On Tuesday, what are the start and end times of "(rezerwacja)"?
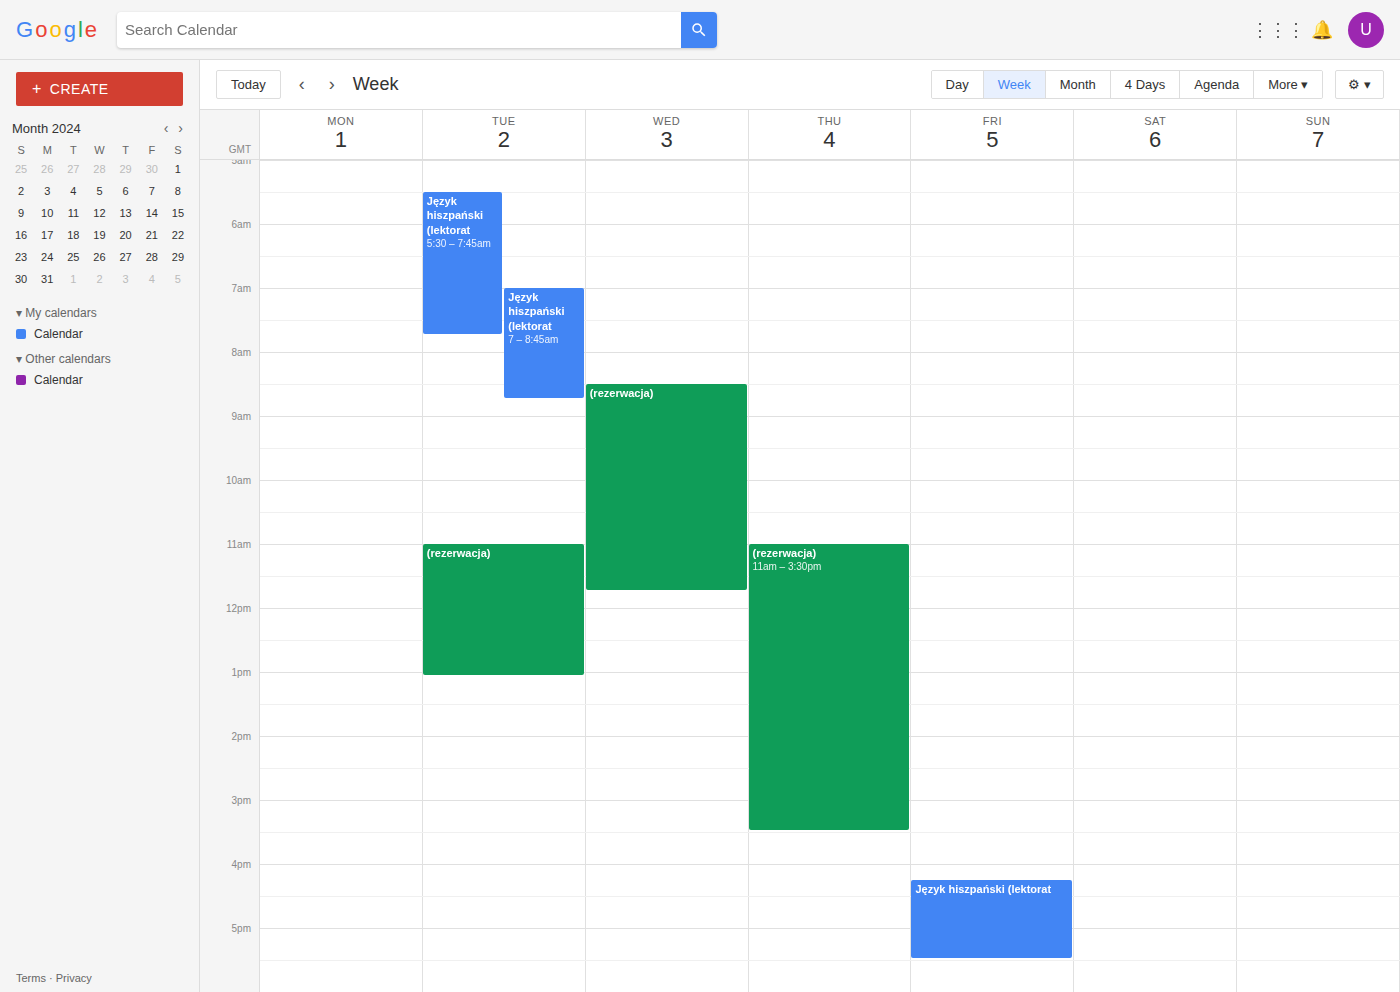
11:00 AM to 1:05 PM